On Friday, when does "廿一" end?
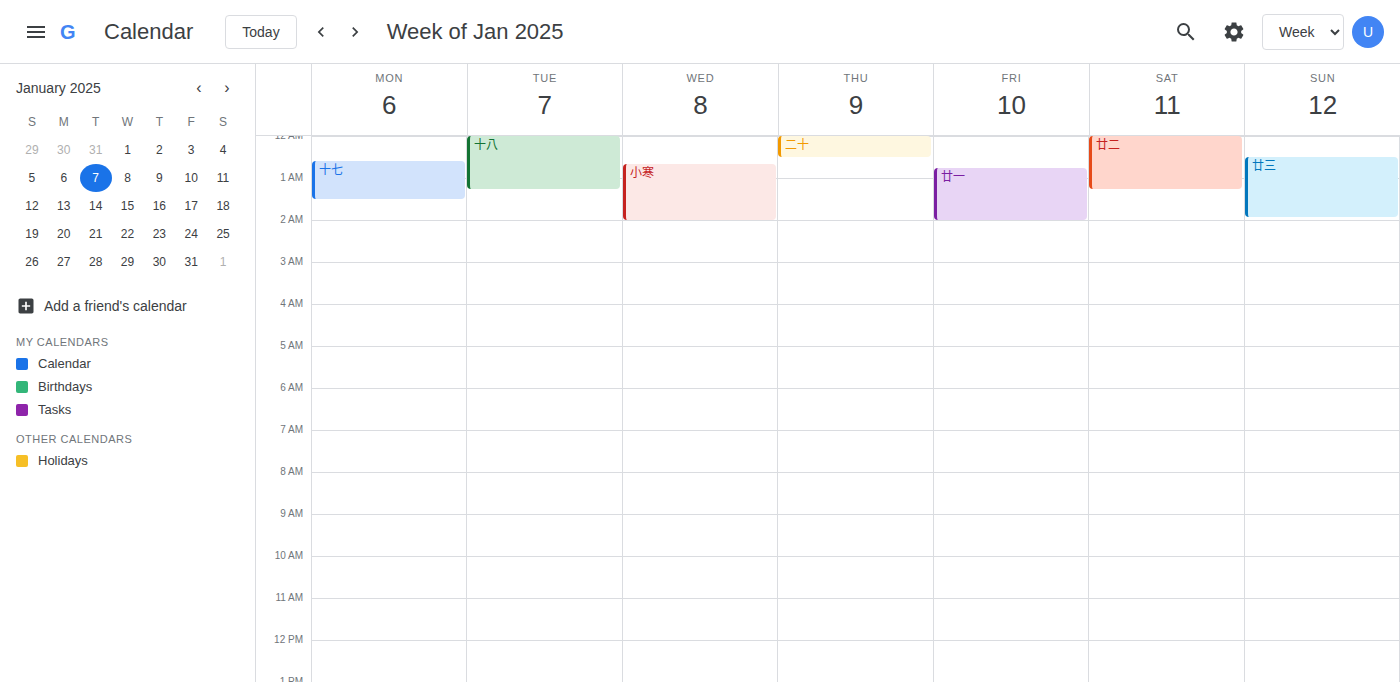
2:00 AM